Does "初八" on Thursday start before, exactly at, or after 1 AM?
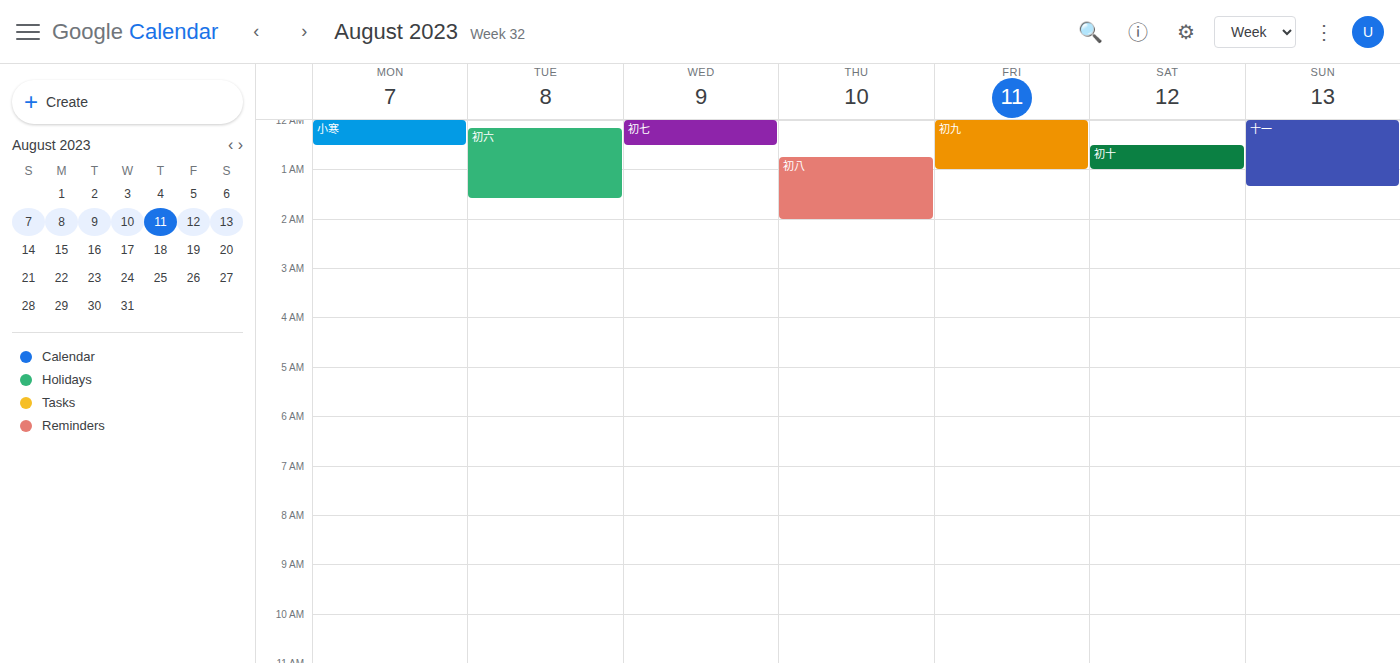
12:45 AM -- before 1 AM, 15 minutes above the 1 AM line.